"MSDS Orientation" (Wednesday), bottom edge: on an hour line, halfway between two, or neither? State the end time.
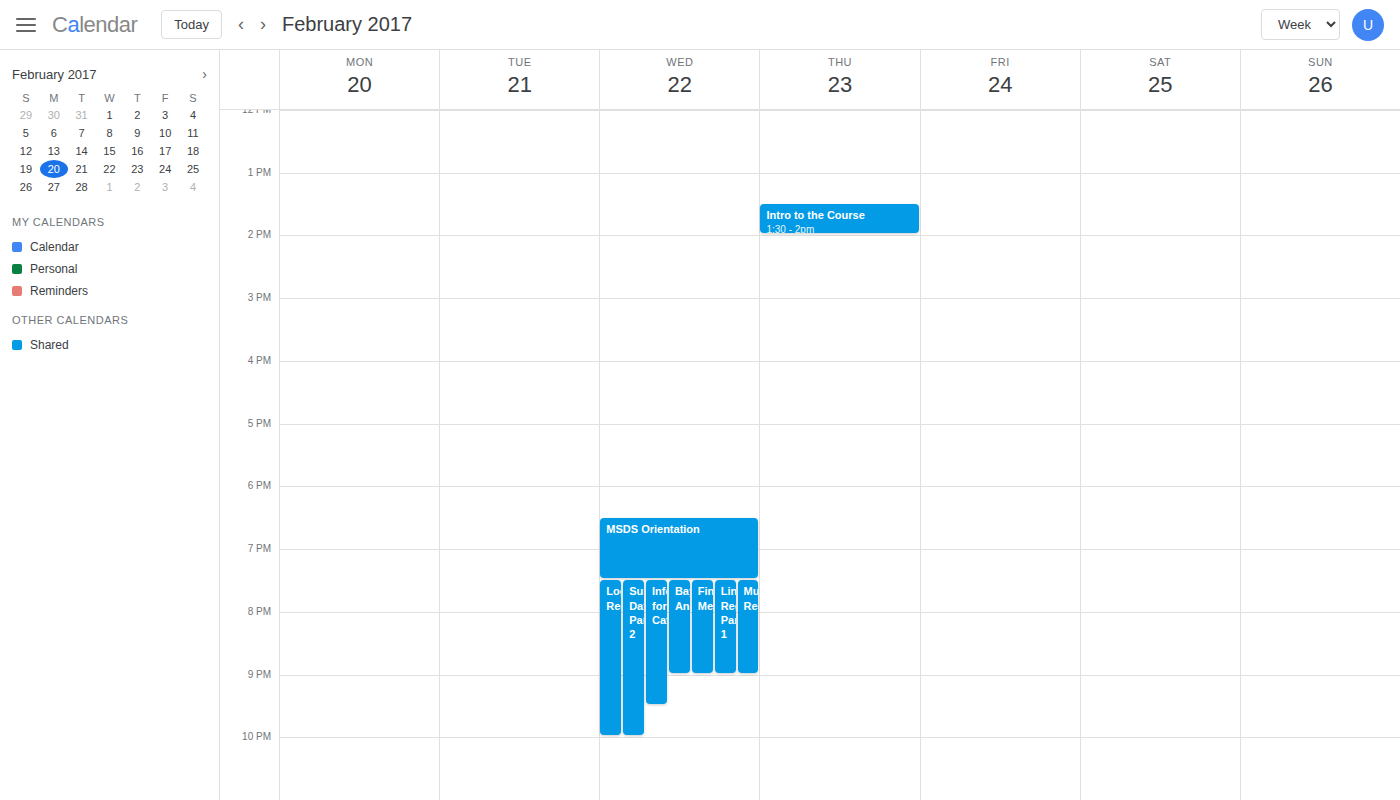
7:30 PM -- halfway between the 7 PM and 8 PM lines.